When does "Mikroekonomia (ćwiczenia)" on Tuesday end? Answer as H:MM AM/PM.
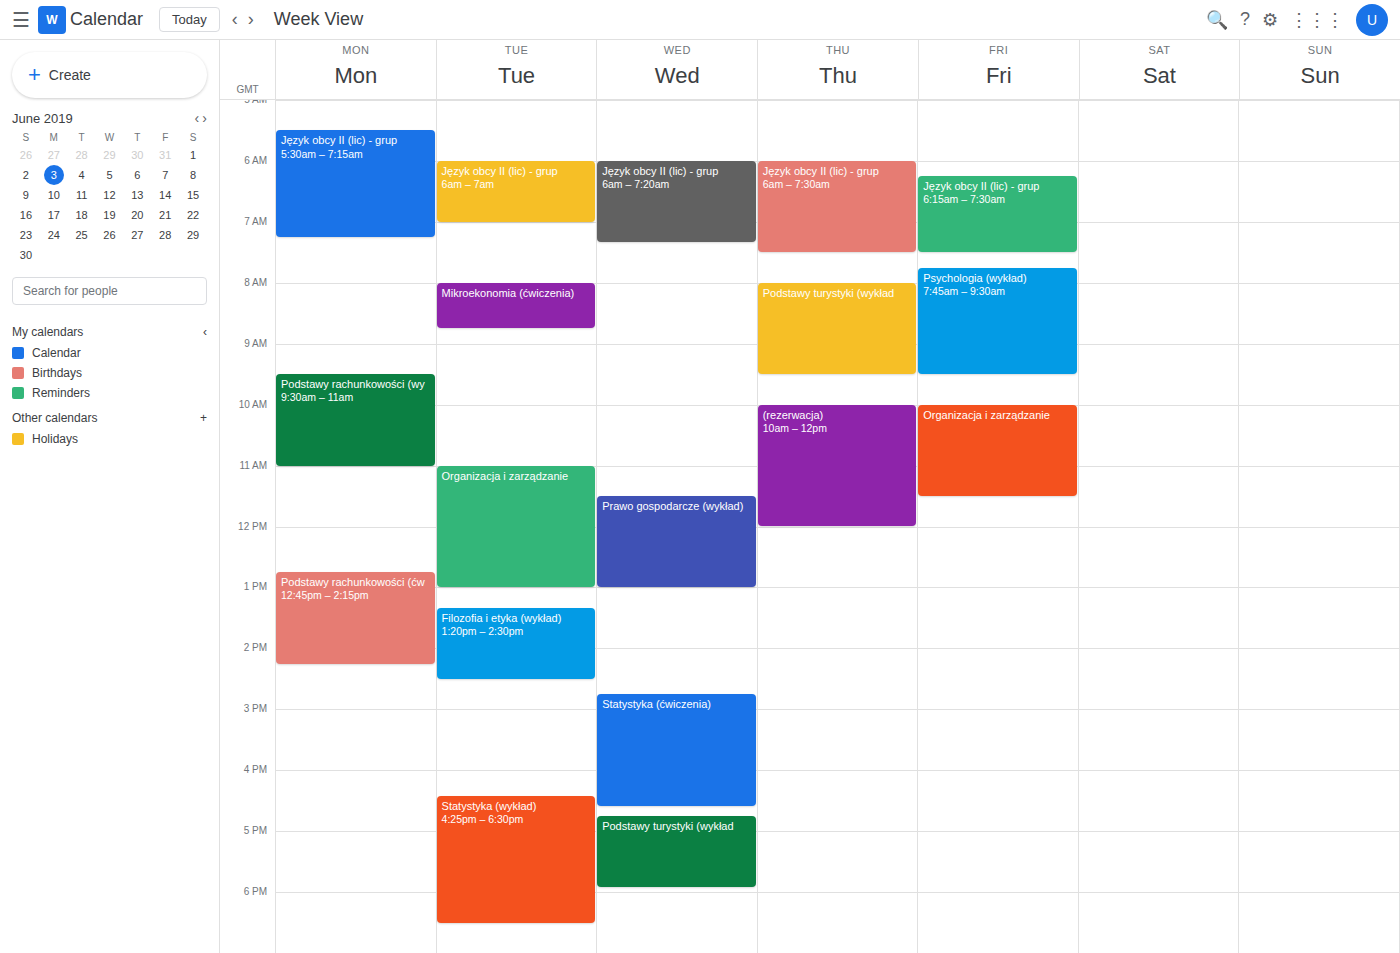
8:45 AM